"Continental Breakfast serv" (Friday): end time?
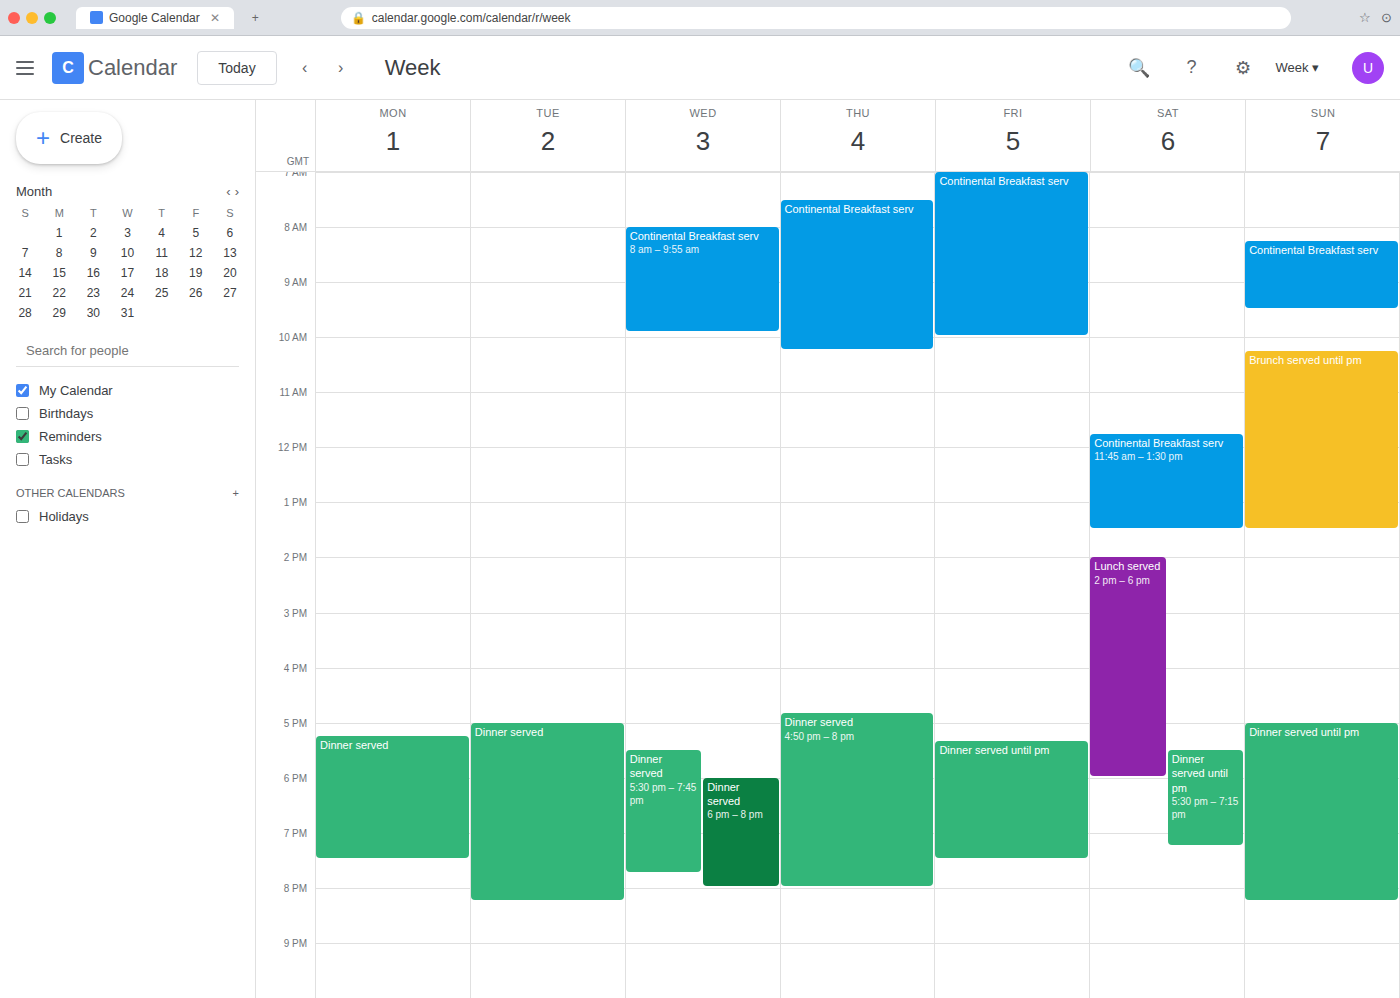
10:00 AM